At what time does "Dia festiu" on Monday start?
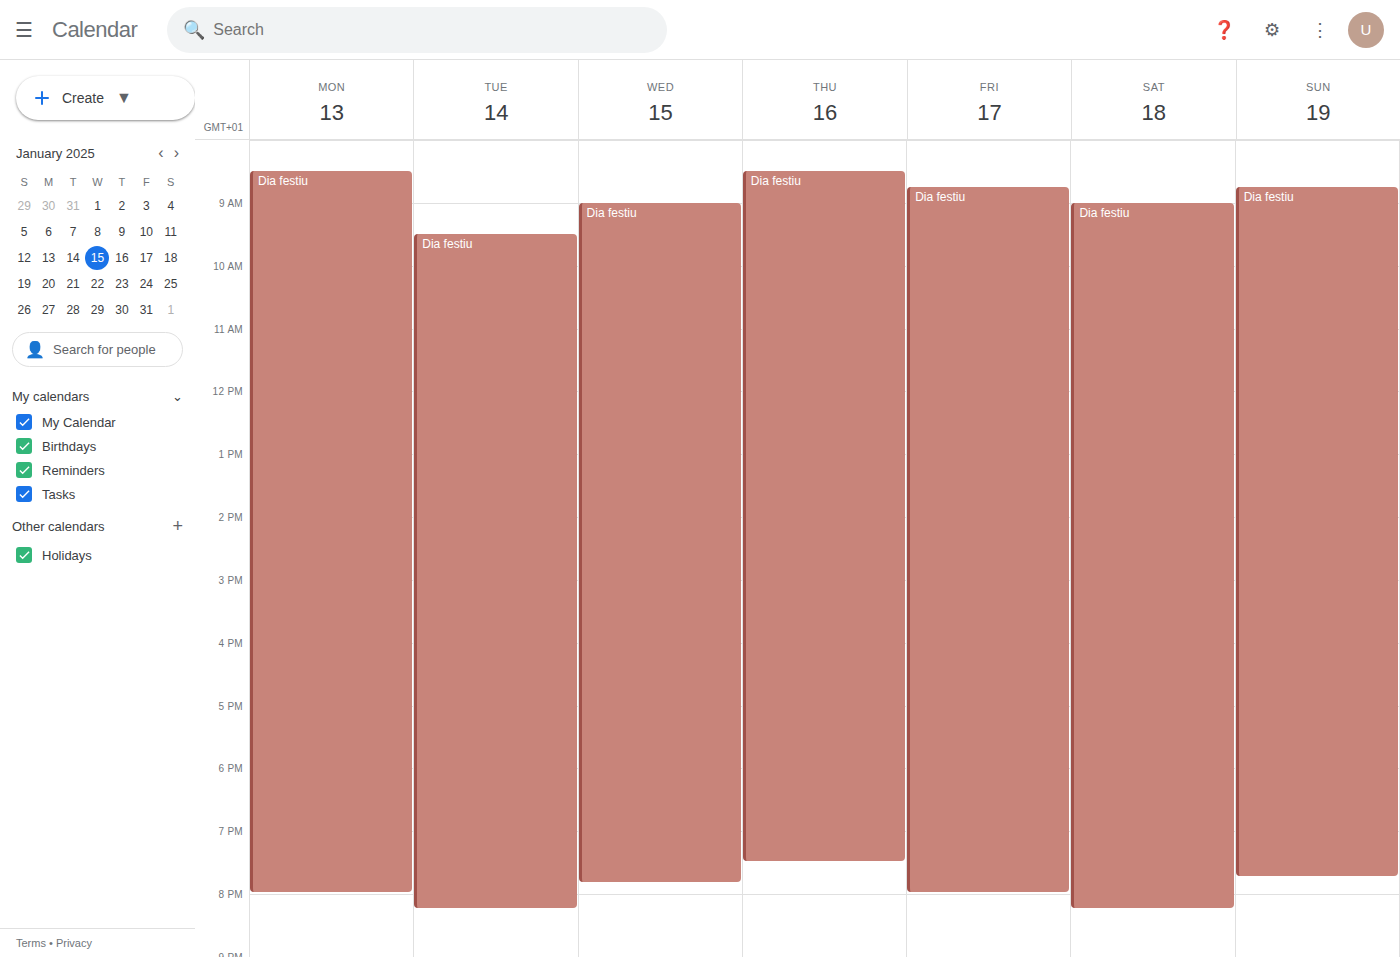
8:30 AM